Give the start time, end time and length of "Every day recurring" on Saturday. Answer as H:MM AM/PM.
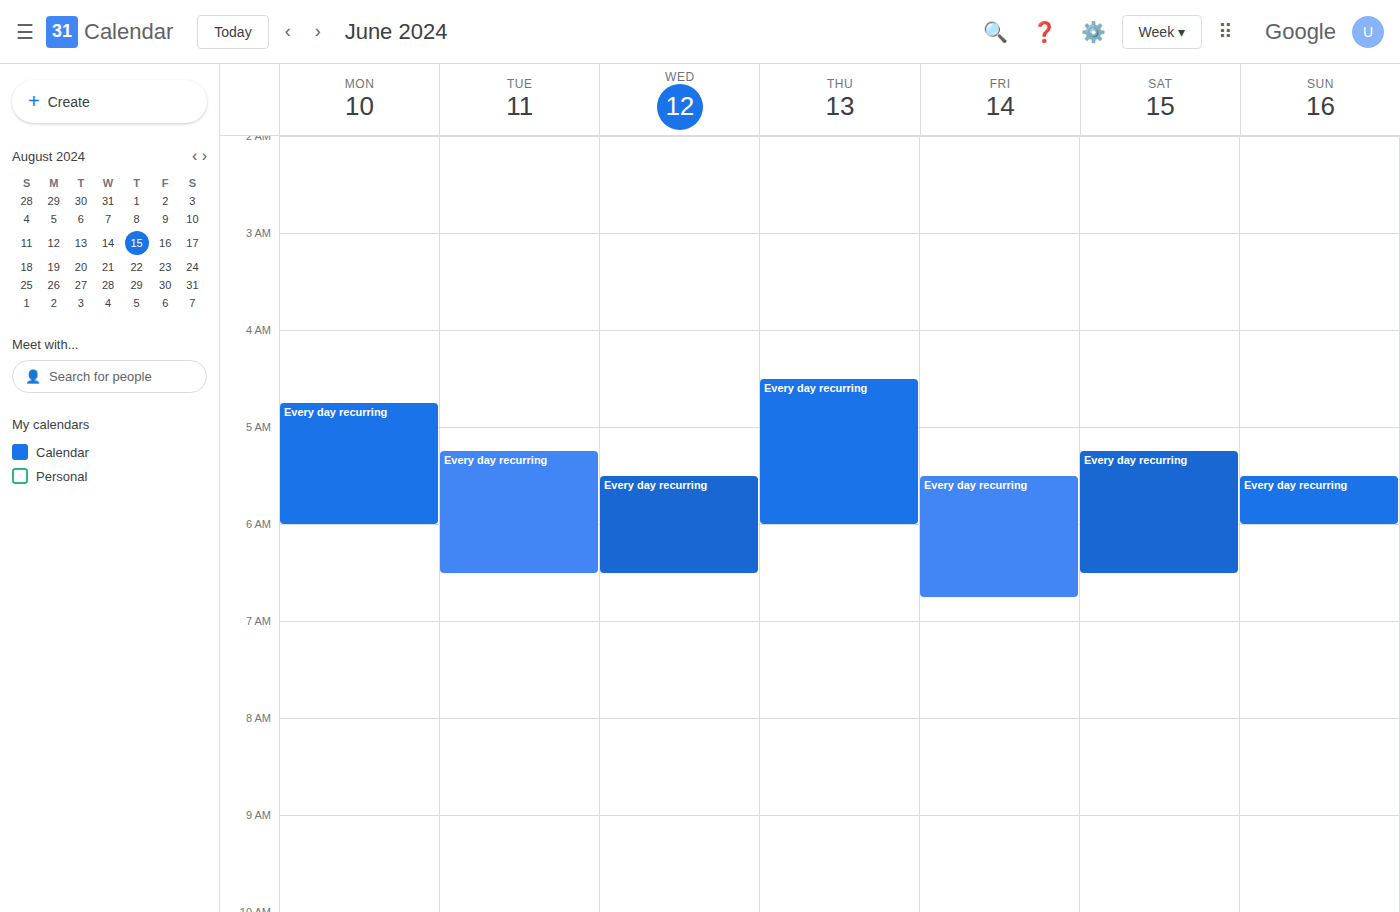
5:15 AM to 6:30 AM, 1 hour 15 minutes